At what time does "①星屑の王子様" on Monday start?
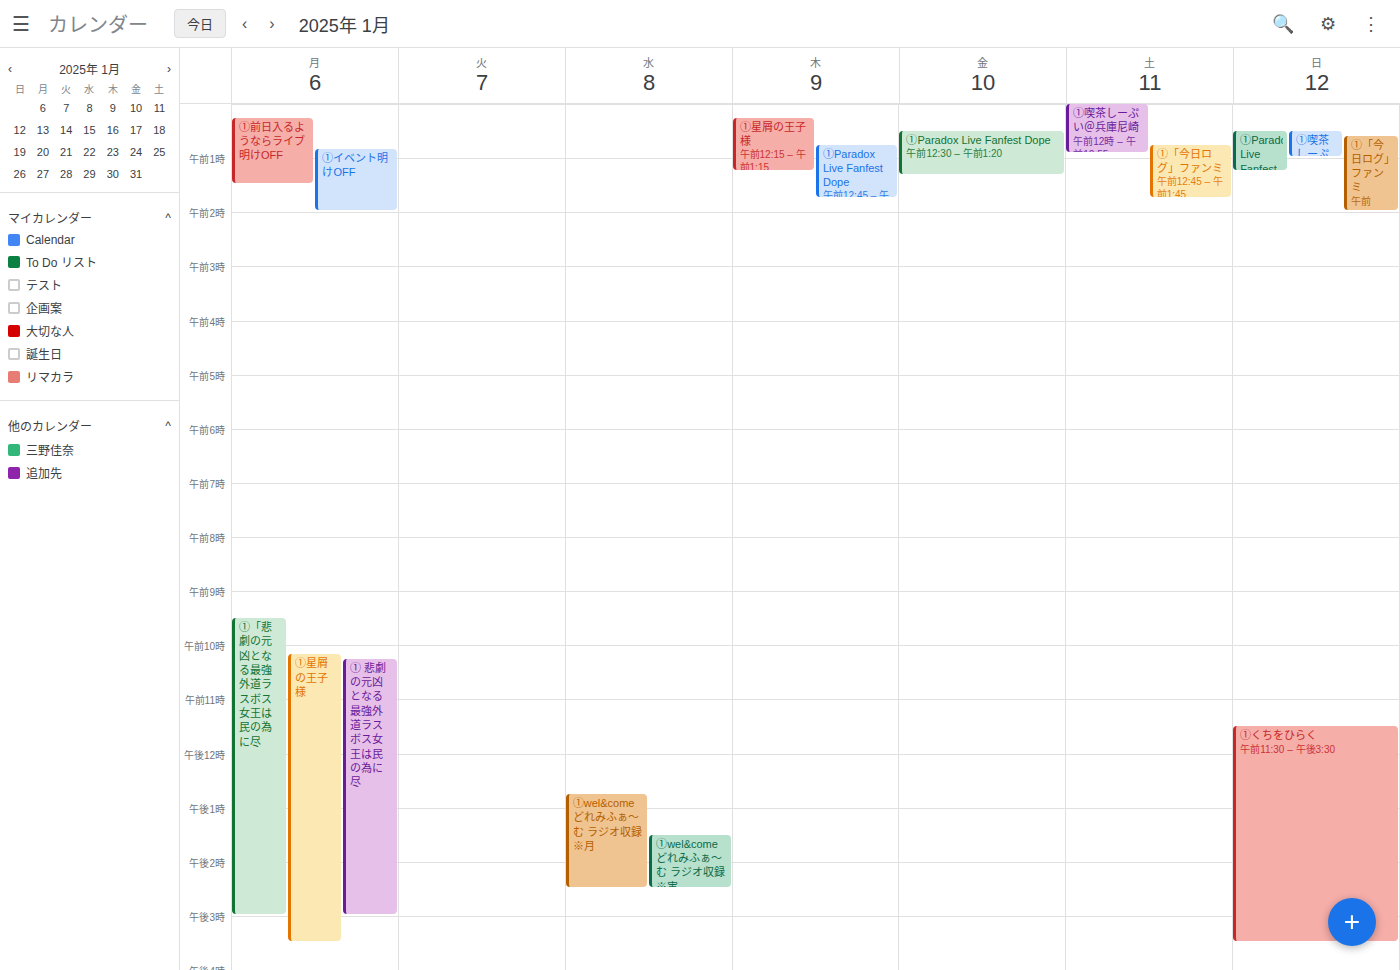
10:10 AM